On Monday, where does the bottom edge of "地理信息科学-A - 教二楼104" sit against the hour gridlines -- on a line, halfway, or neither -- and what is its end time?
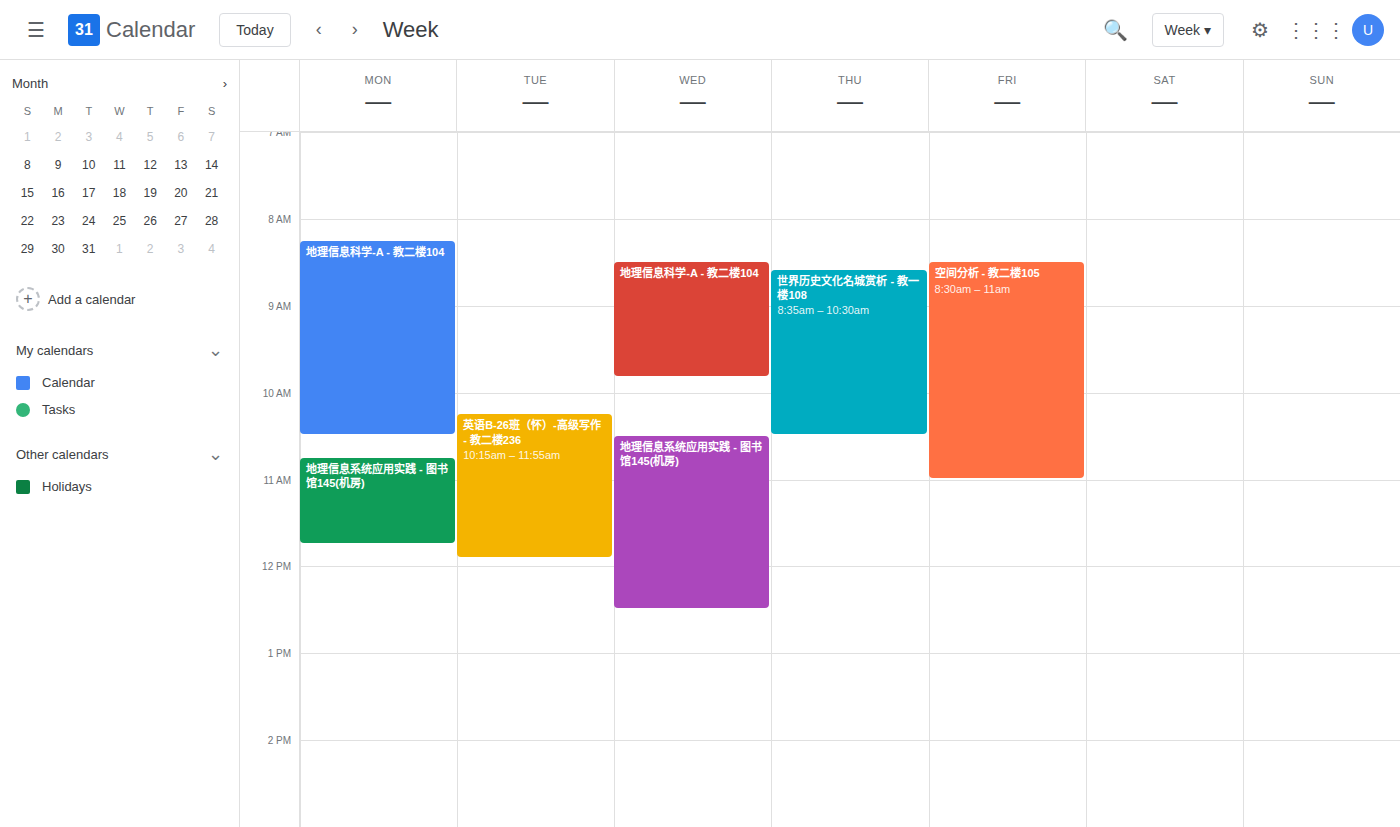
10:30 AM -- halfway between the 10 AM and 11 AM lines.